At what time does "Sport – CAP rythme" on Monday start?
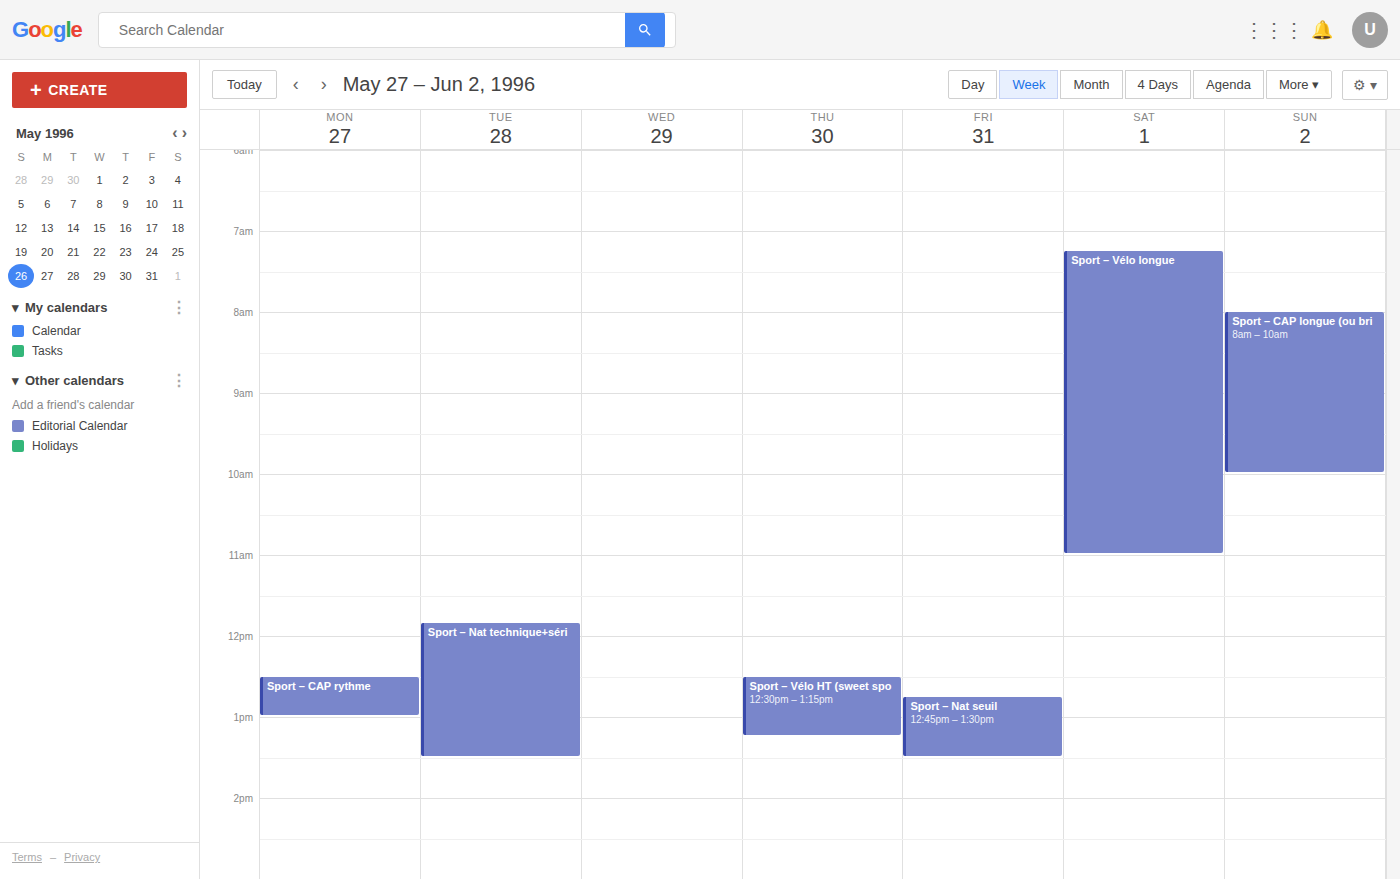
12:30 PM